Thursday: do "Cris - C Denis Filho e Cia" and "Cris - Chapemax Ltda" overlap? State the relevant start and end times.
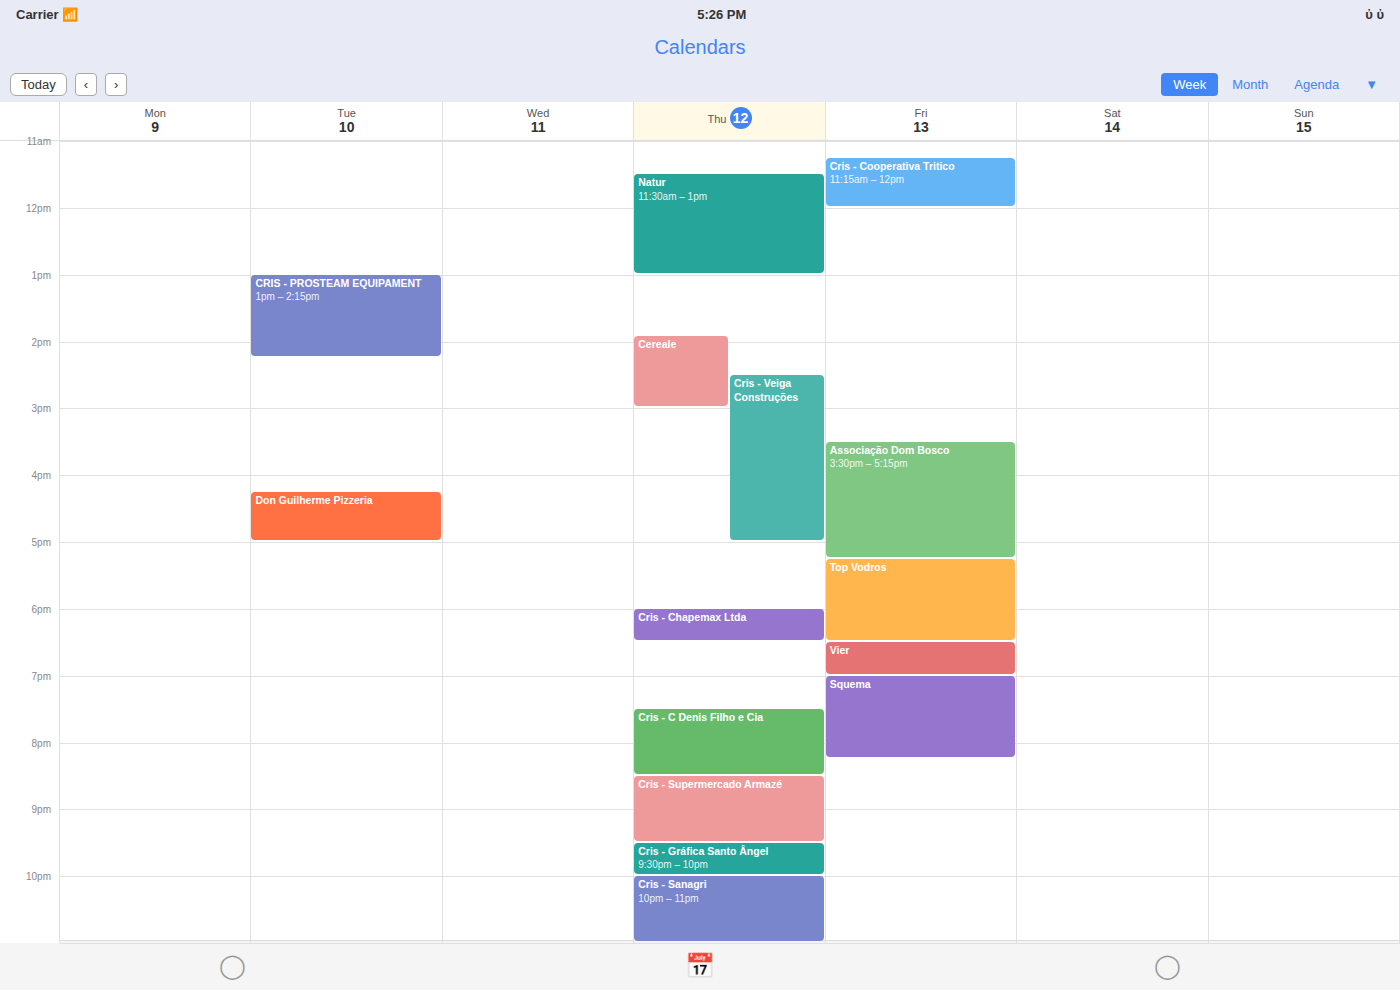
"Cris - Chapemax Ltda" ends at 6:30 PM and "Cris - C Denis Filho e Cia" starts at 7:30 PM -- no overlap.